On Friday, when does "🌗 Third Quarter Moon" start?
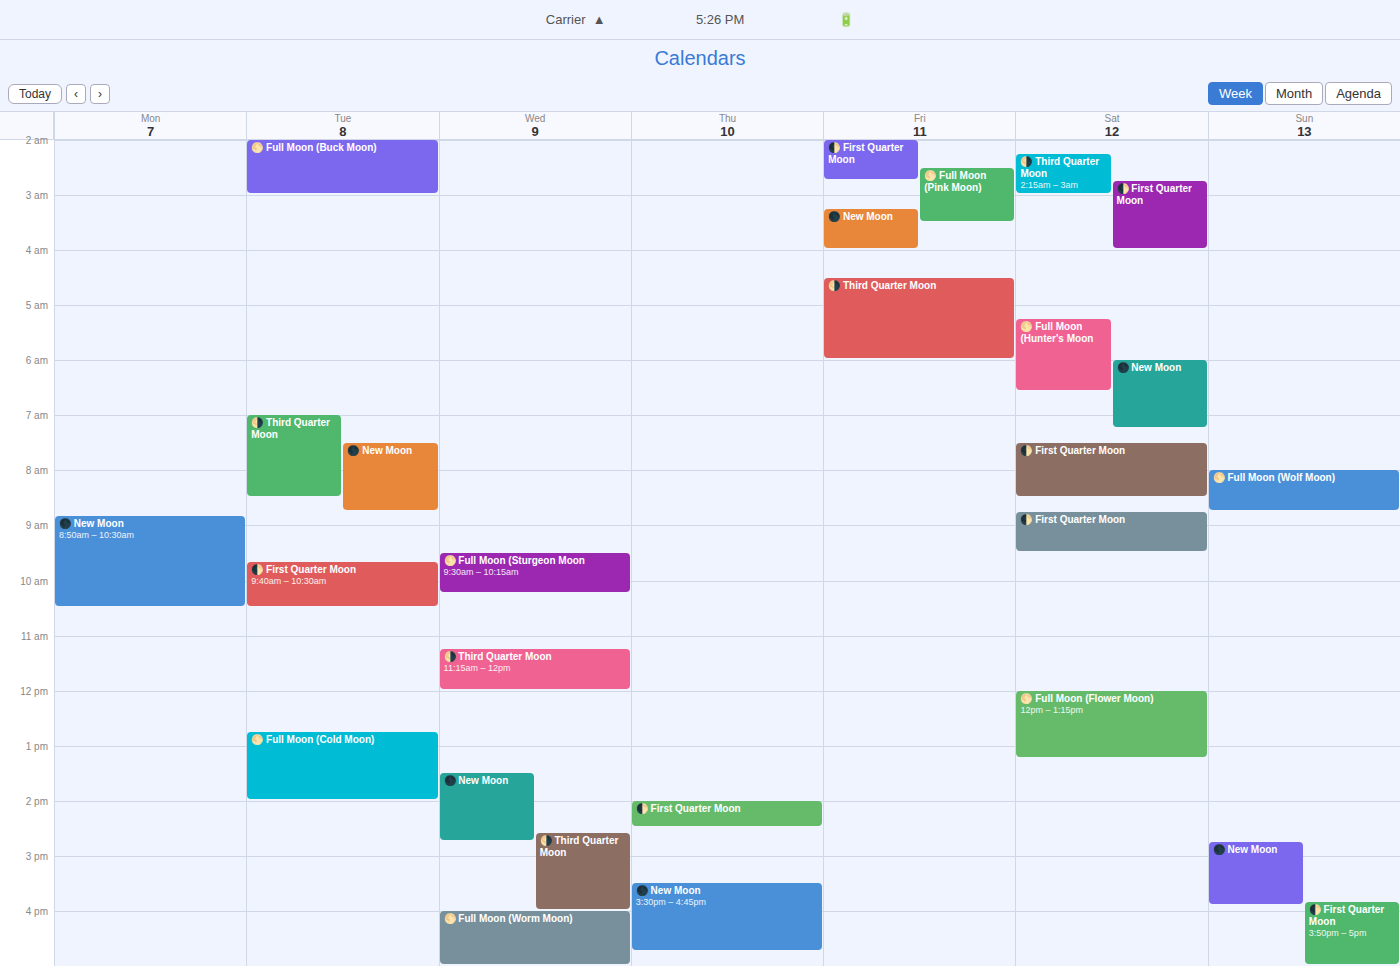
4:30 AM